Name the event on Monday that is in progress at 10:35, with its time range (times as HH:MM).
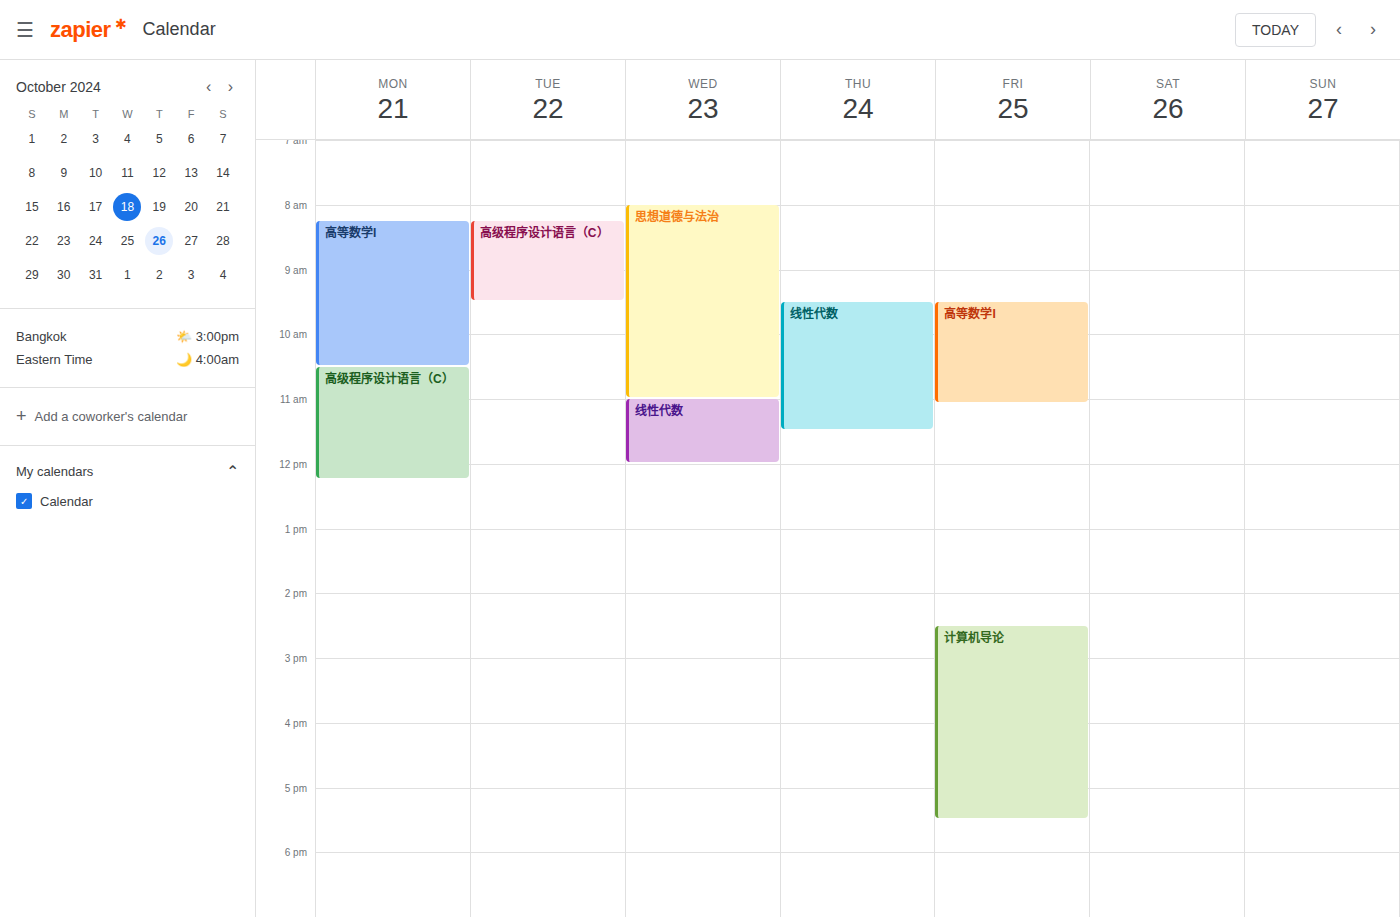
"高级程序设计语言（C）", 10:30 to 12:15